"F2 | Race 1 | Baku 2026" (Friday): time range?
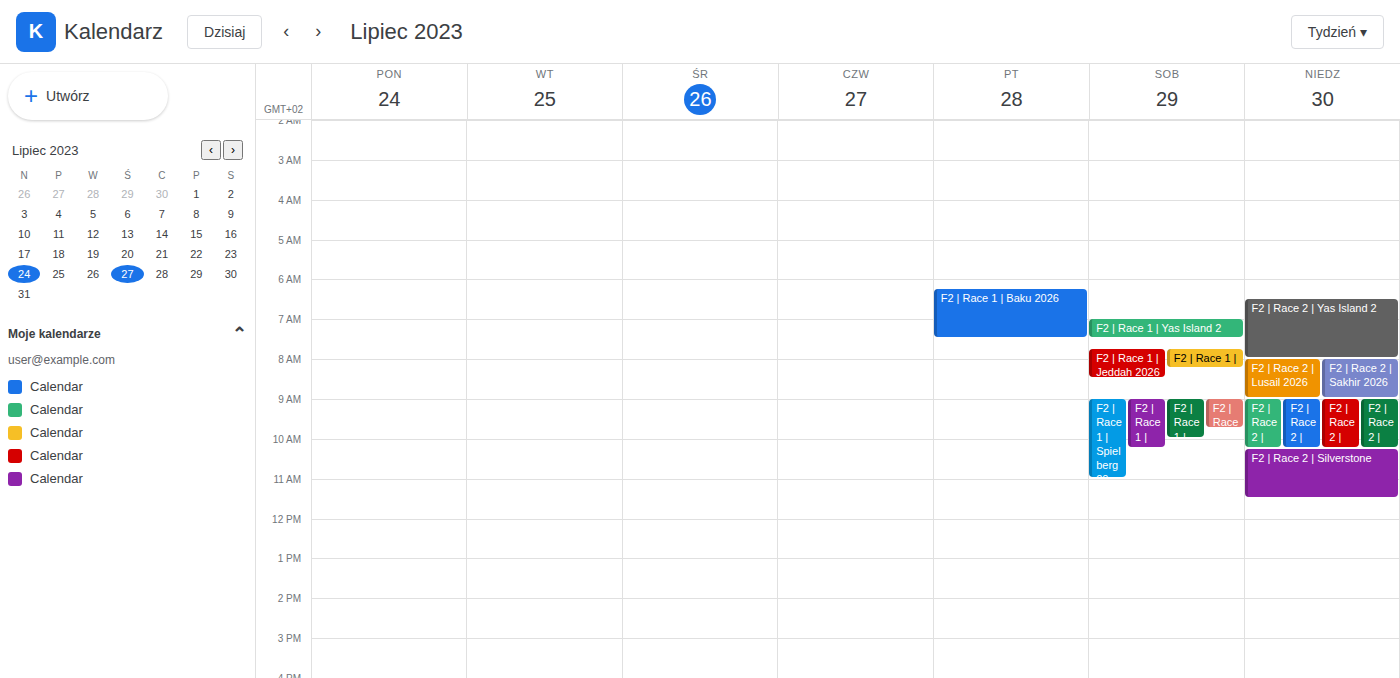
6:15 AM to 7:30 AM